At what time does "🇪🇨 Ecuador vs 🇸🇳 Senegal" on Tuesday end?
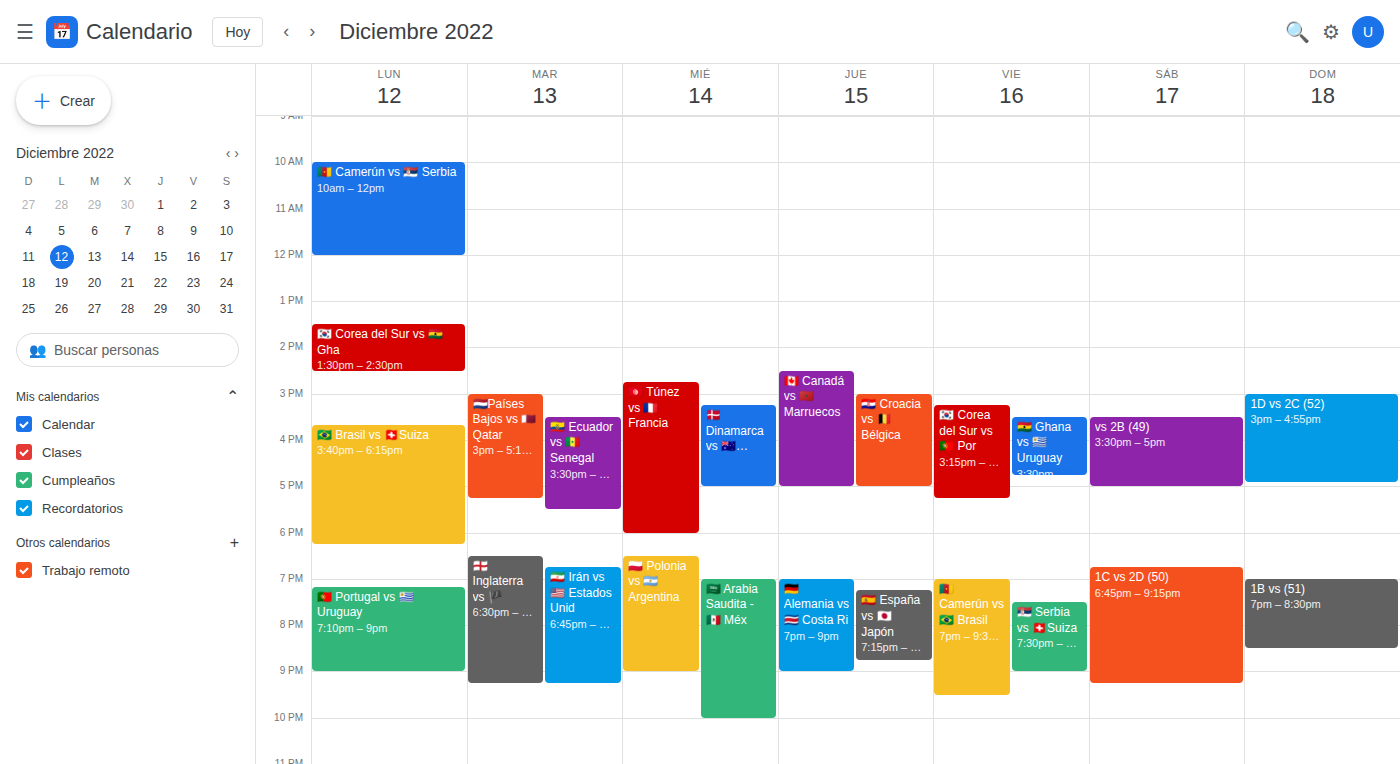
17:30